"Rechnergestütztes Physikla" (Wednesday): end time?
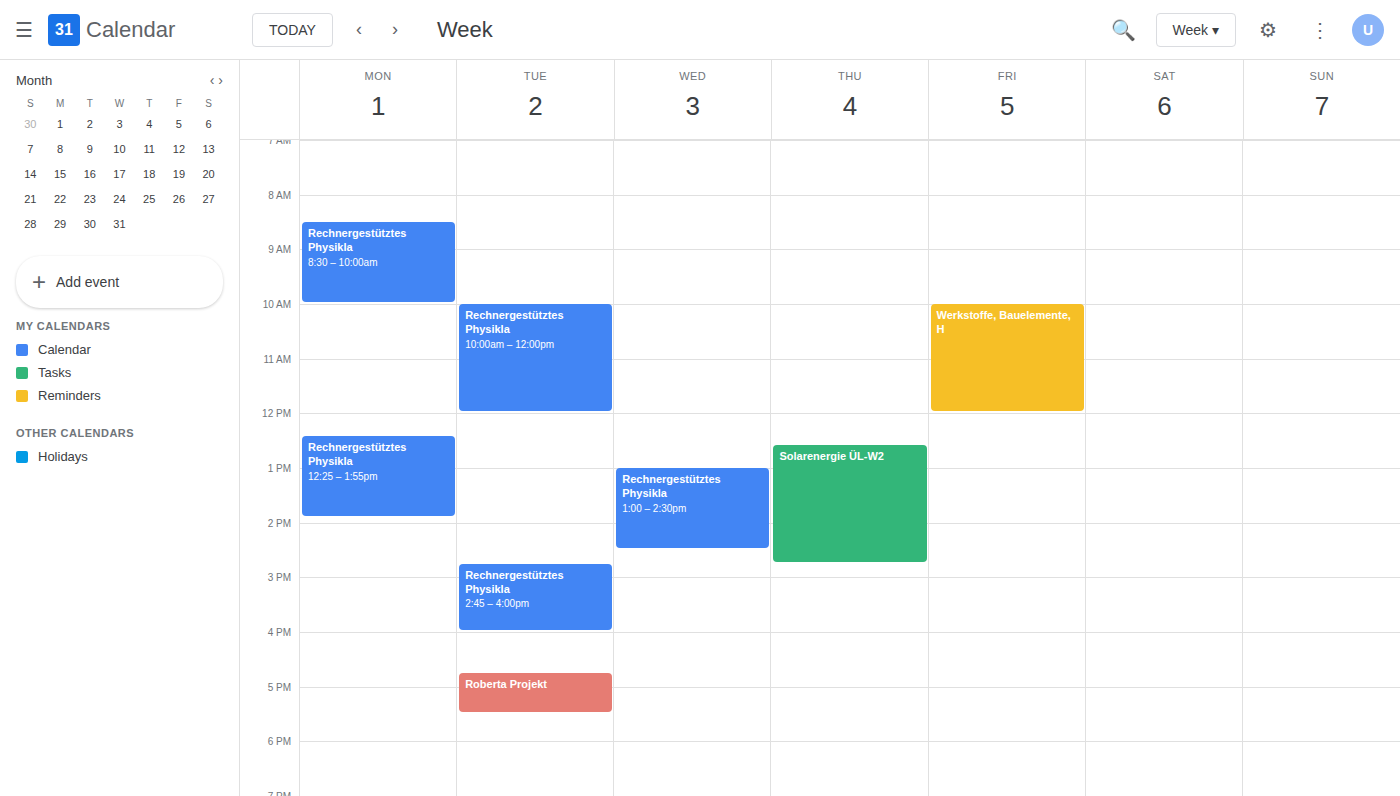
2:30 PM